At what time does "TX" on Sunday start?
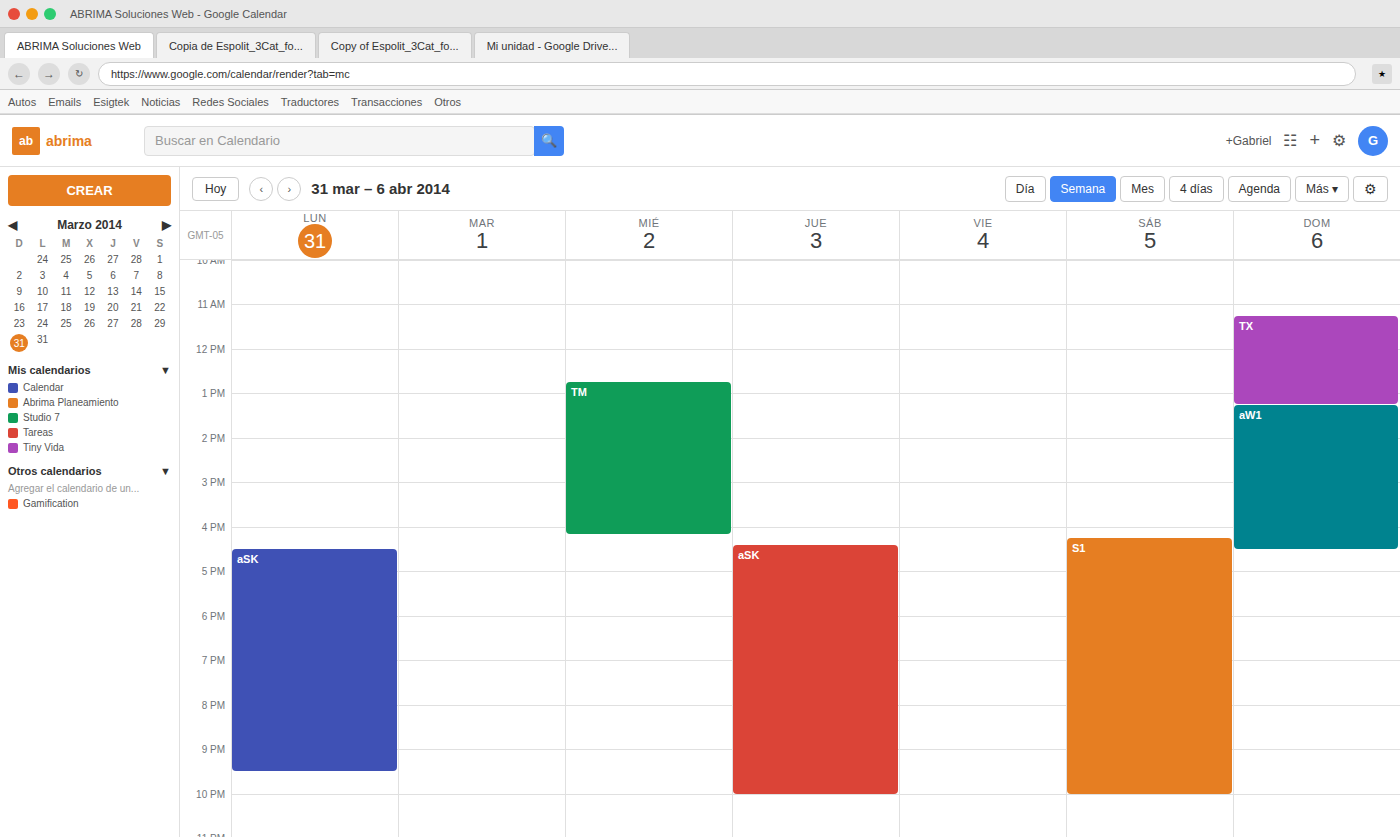
11:15 AM